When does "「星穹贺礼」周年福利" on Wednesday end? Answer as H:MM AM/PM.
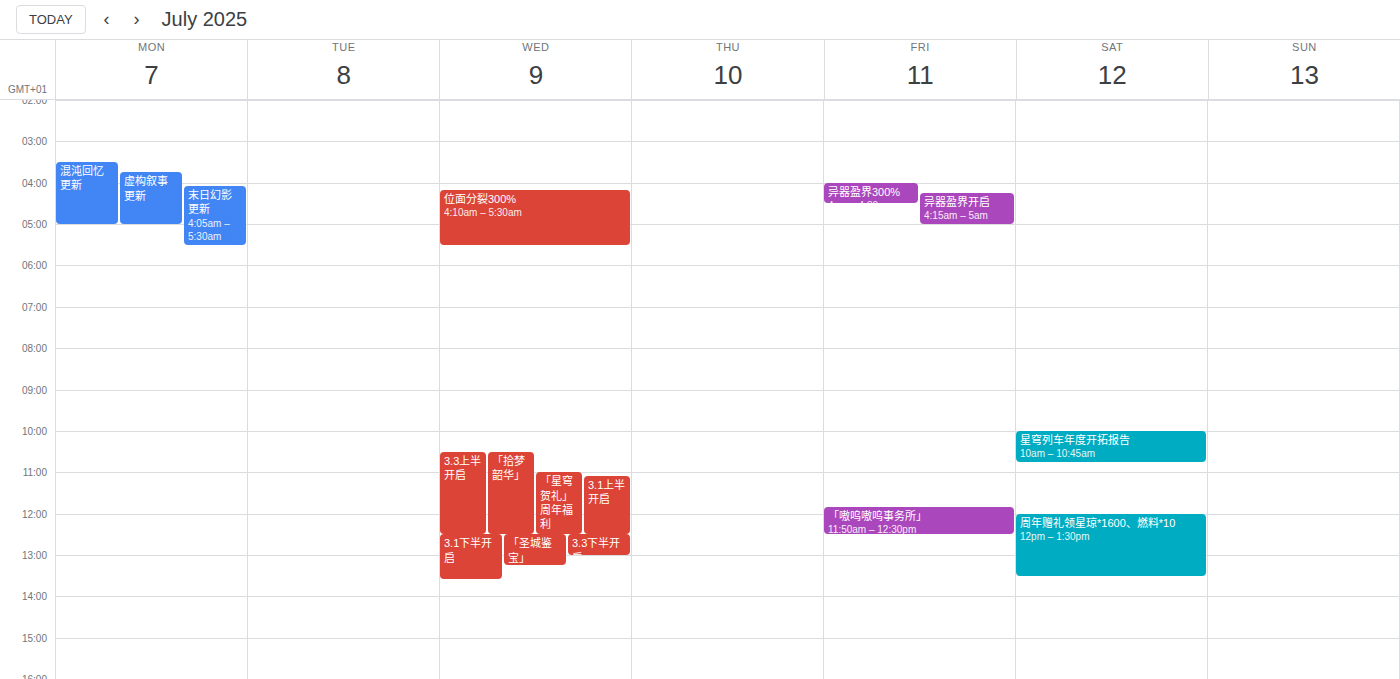
12:30 PM